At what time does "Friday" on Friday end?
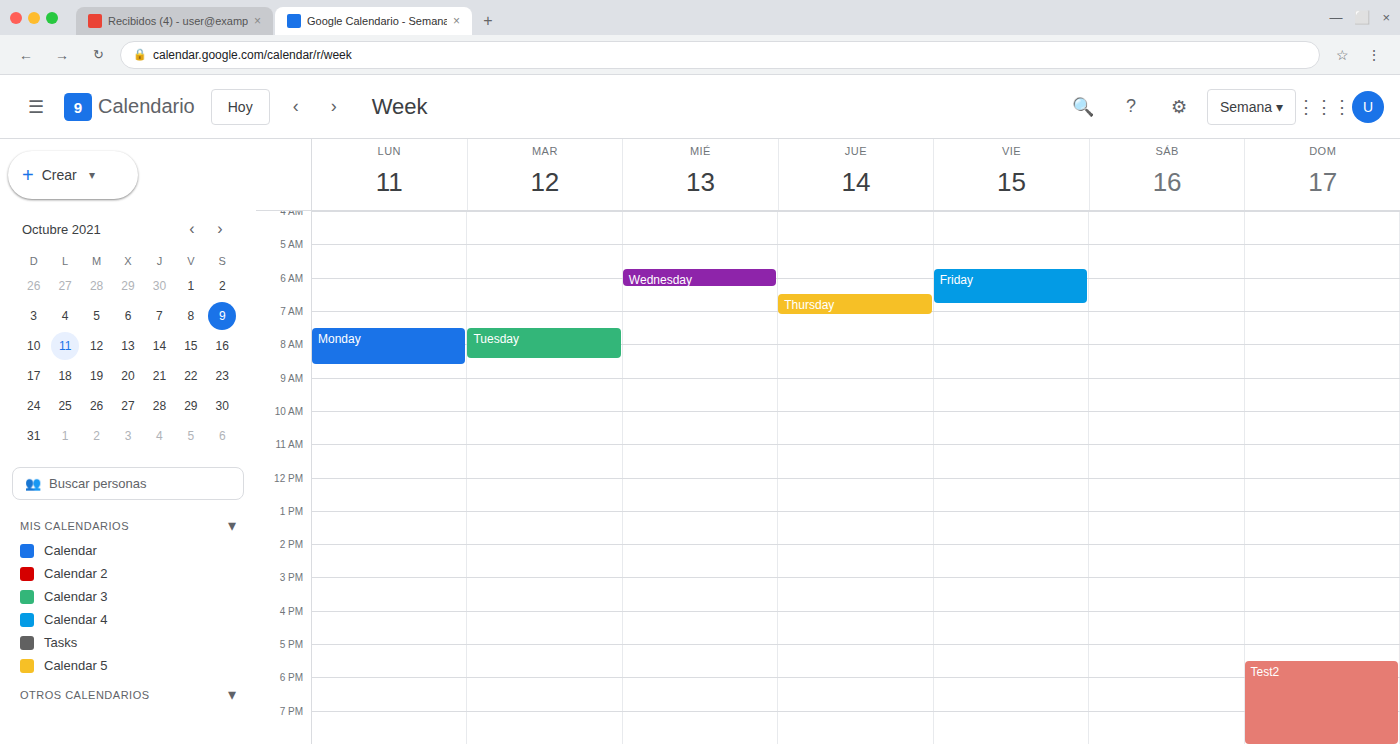
6:45 AM